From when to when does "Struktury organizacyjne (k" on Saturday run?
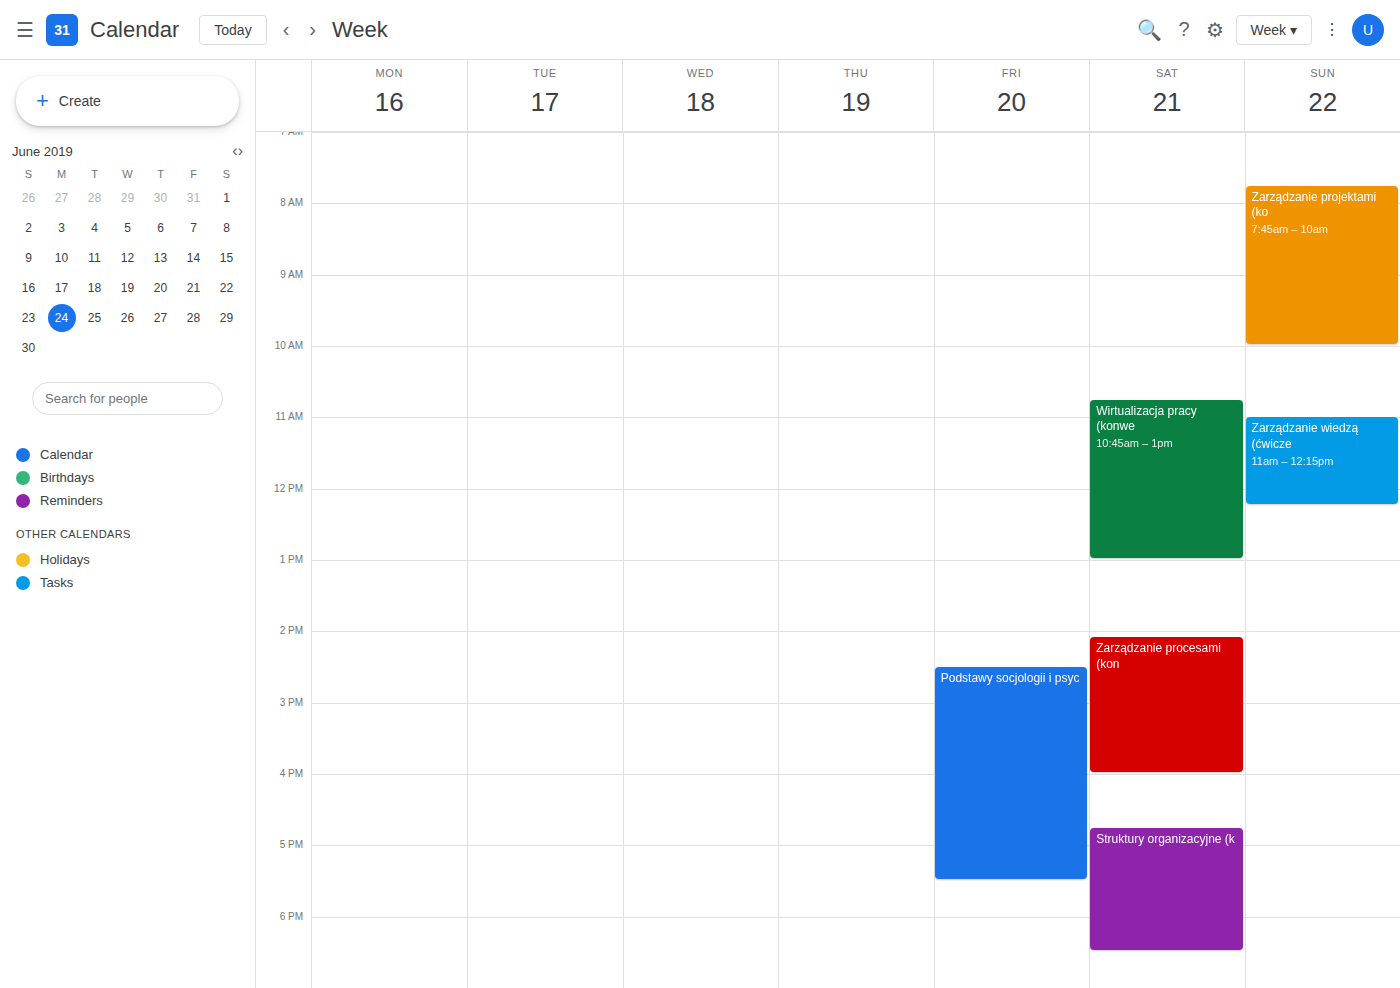
4:45 PM to 6:30 PM